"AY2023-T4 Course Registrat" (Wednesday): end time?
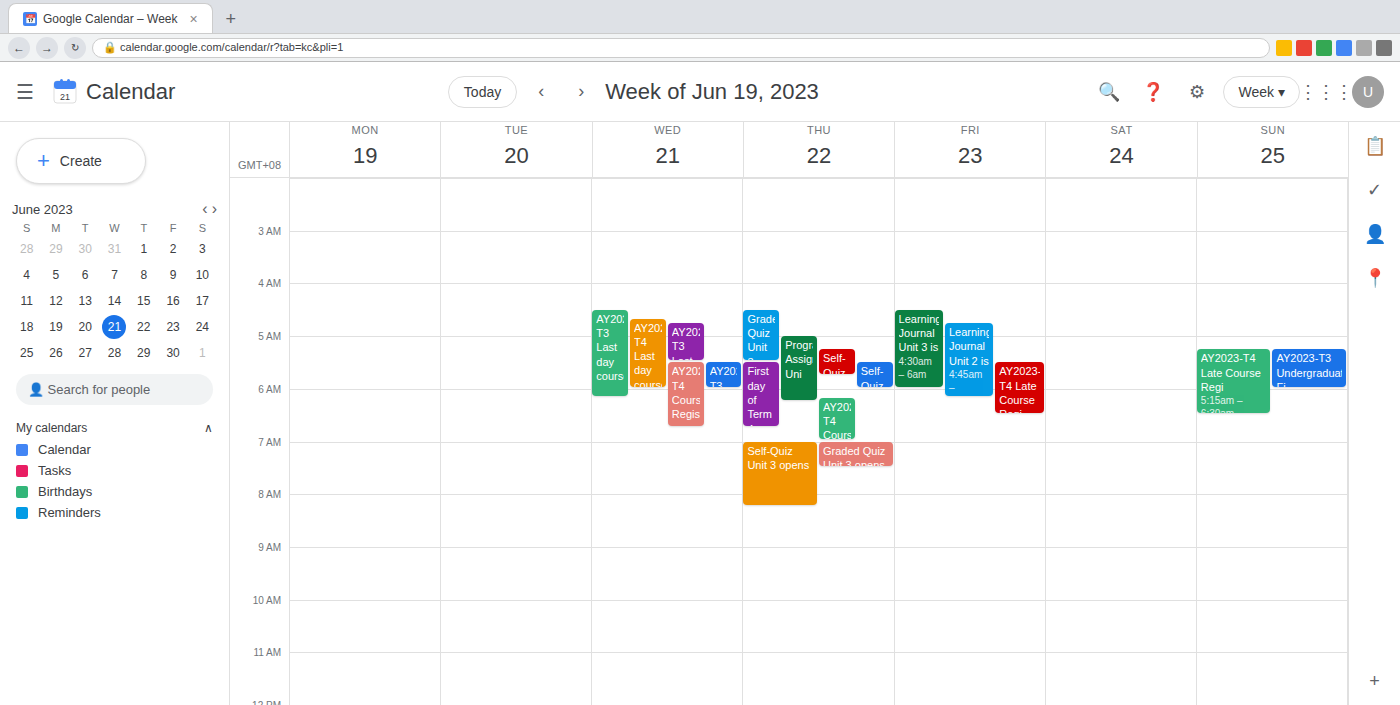
6:45 AM